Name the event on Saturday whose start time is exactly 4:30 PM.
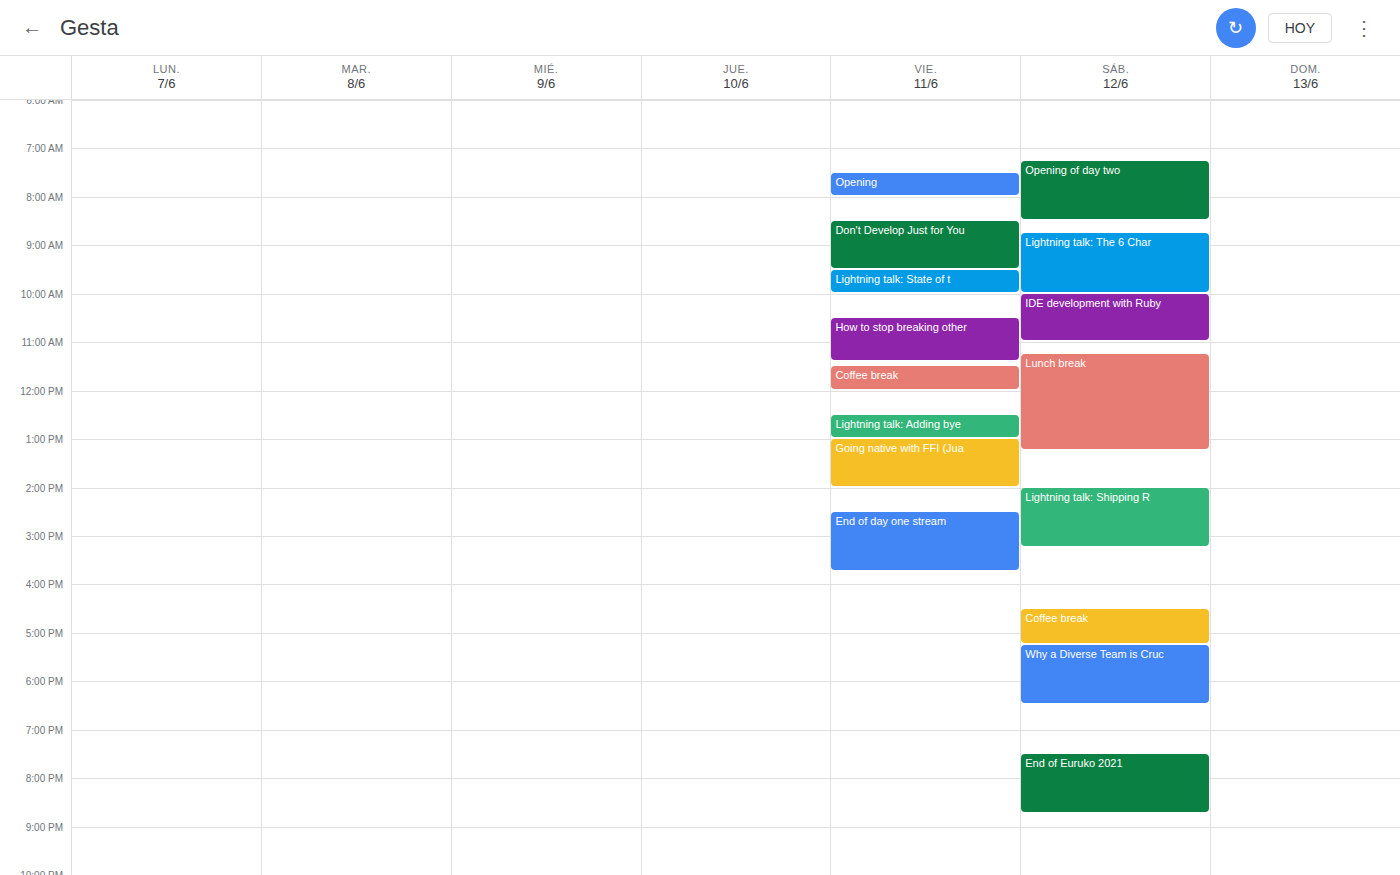
"Coffee break"